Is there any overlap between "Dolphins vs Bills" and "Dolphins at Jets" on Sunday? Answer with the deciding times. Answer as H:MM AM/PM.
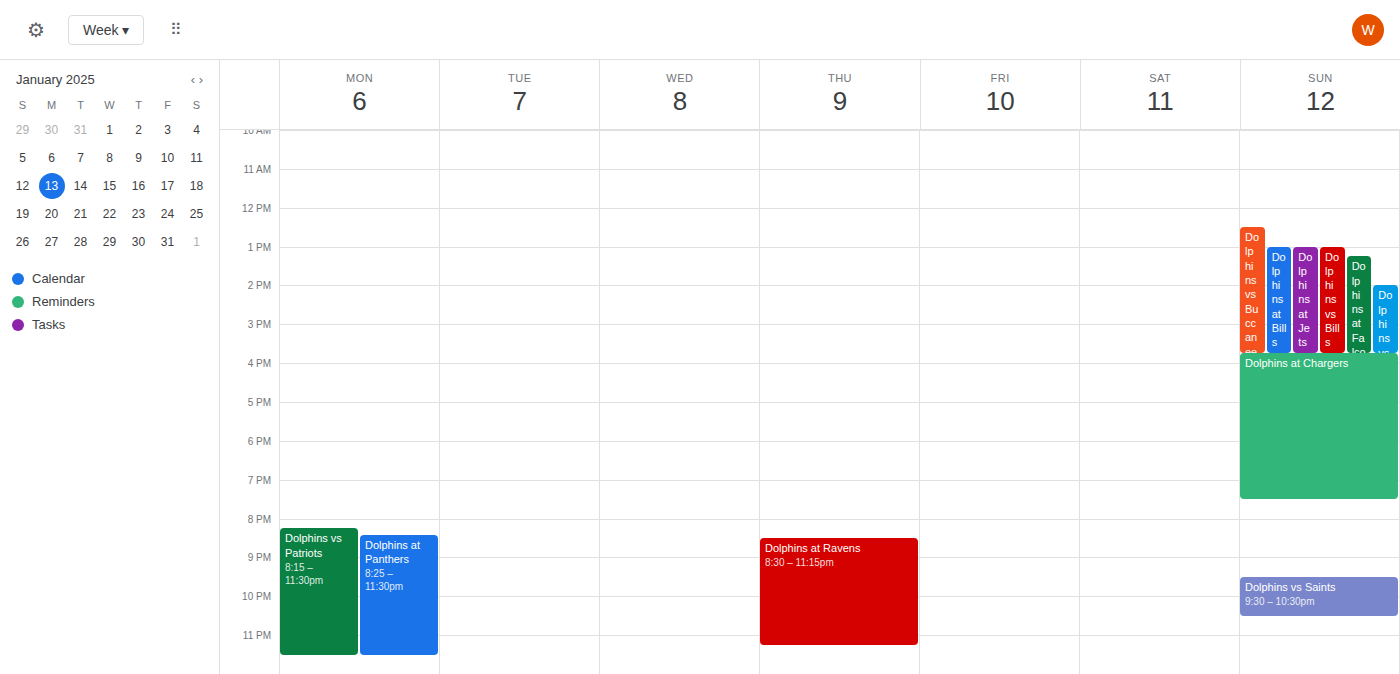
"Dolphins at Jets" runs 1:00 PM to 3:45 PM, inside "Dolphins vs Bills" -- they overlap.